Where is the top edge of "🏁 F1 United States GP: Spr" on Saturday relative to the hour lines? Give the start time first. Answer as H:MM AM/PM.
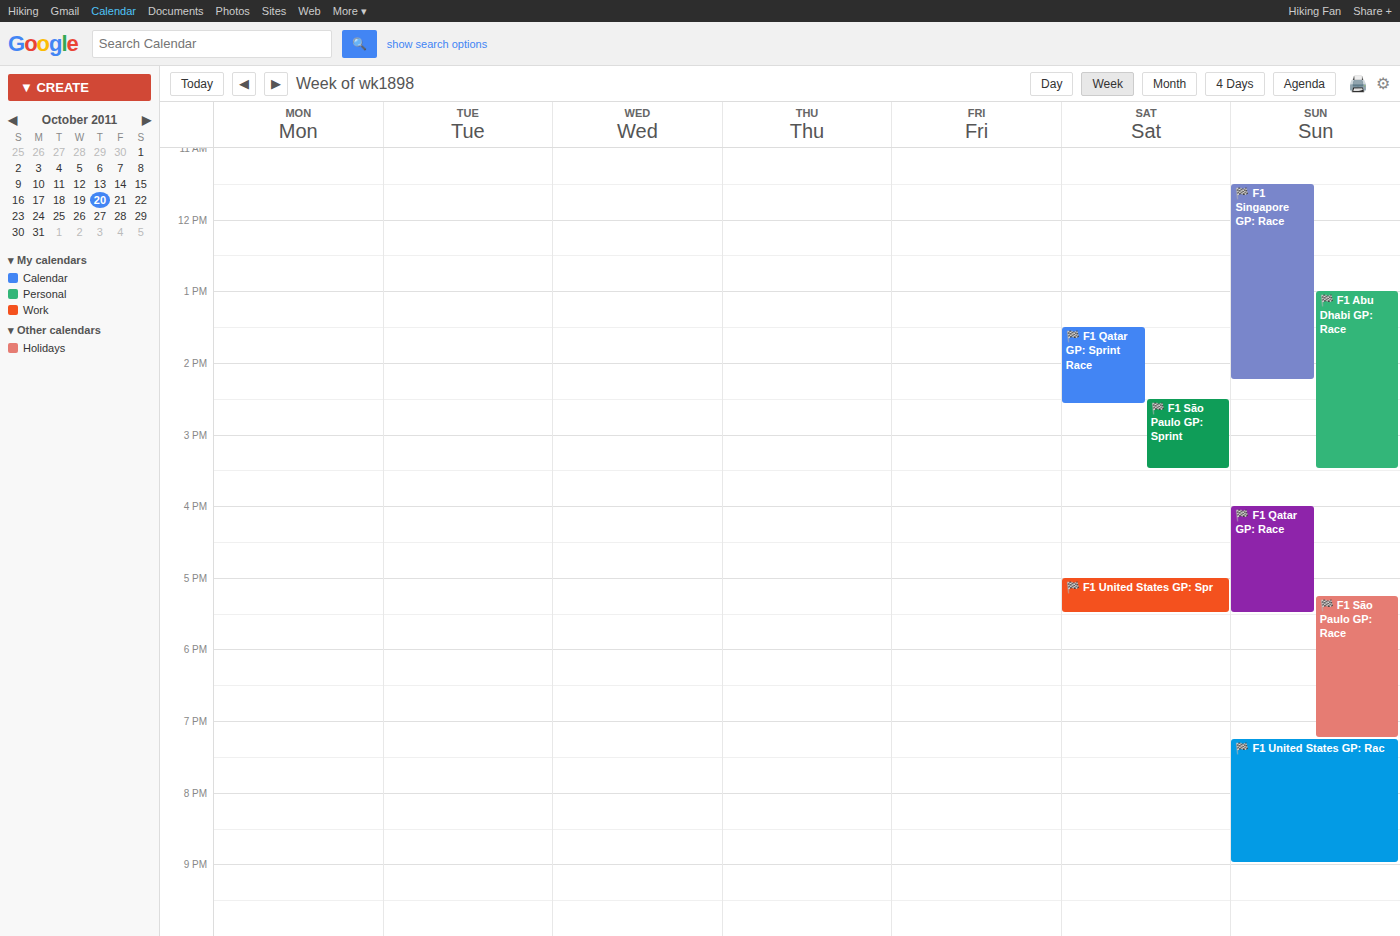
5:00 PM -- exactly on the 5 PM line.